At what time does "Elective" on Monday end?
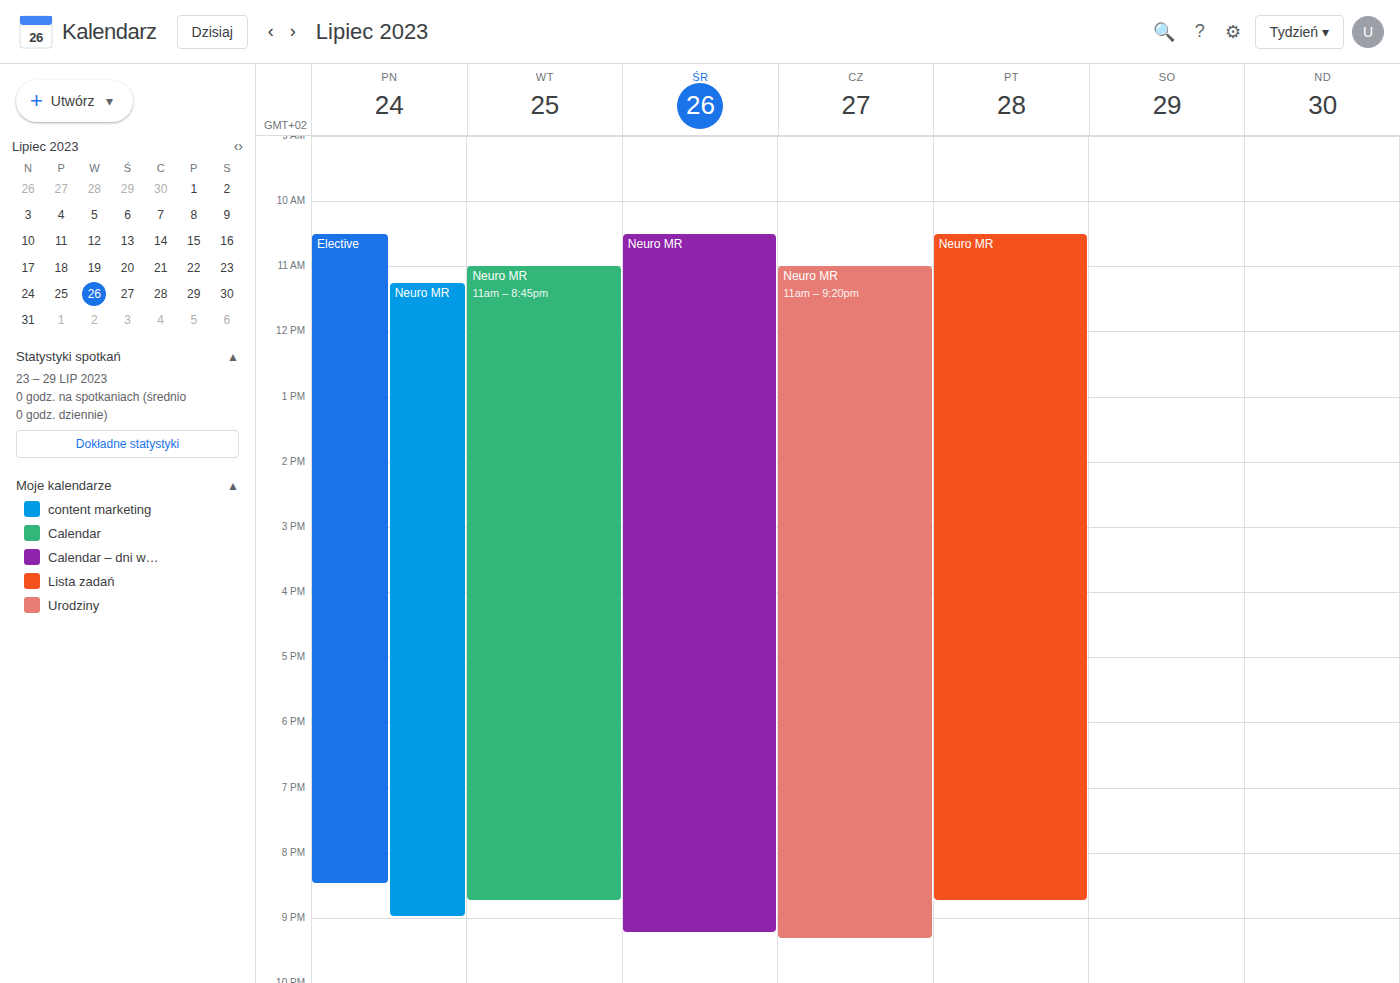
20:30